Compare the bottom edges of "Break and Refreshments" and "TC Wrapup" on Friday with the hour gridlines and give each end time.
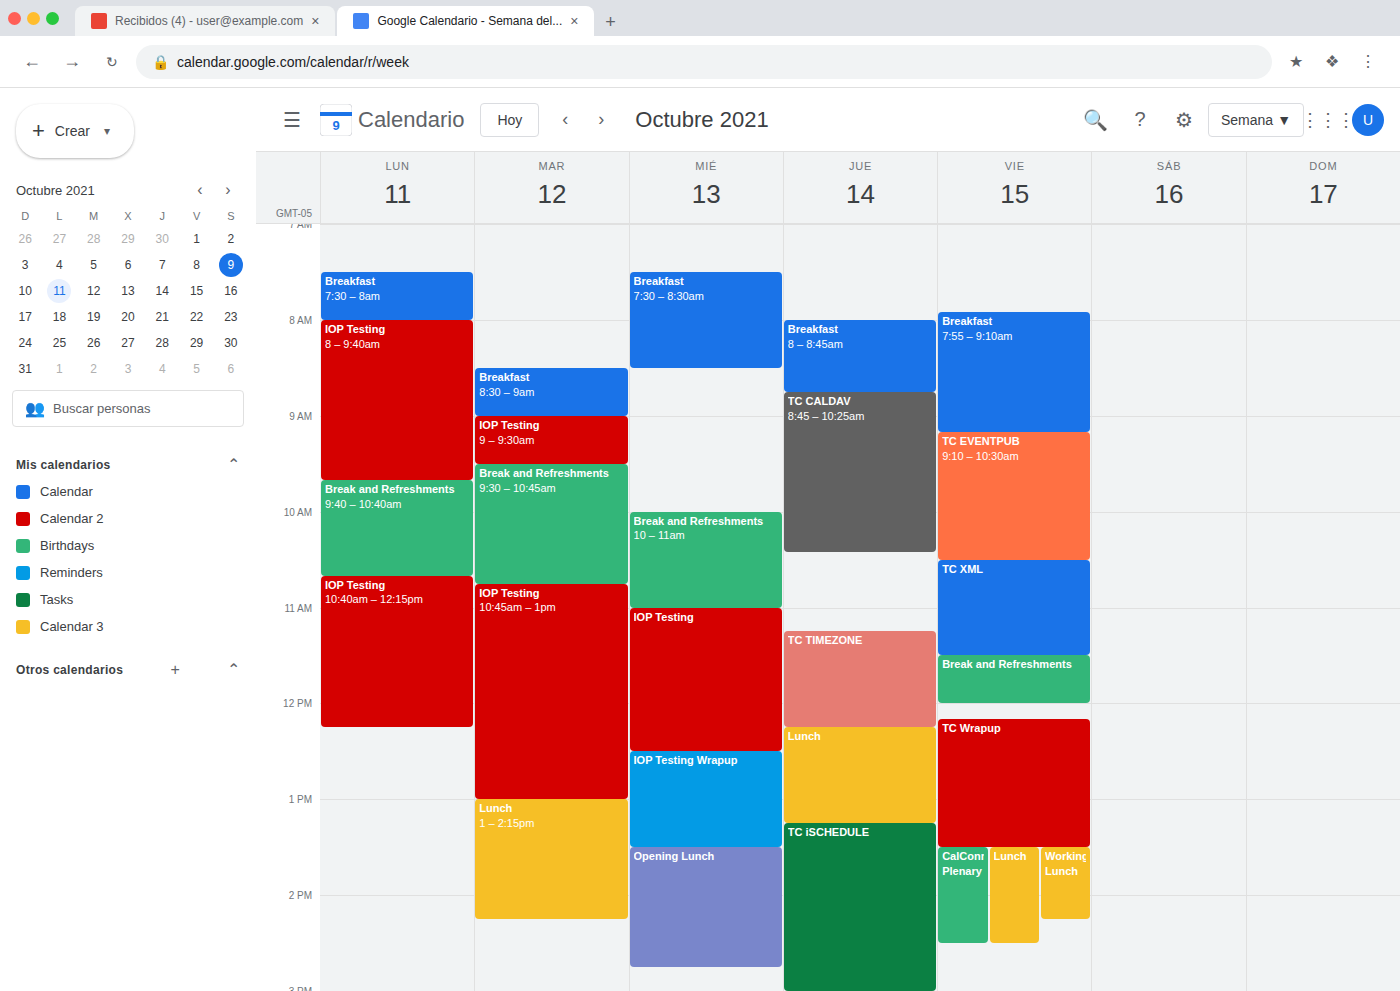
"Break and Refreshments": 12:00 PM, exactly on the 12 PM line. "TC Wrapup": 1:30 PM, halfway between the 1 PM and 2 PM lines.